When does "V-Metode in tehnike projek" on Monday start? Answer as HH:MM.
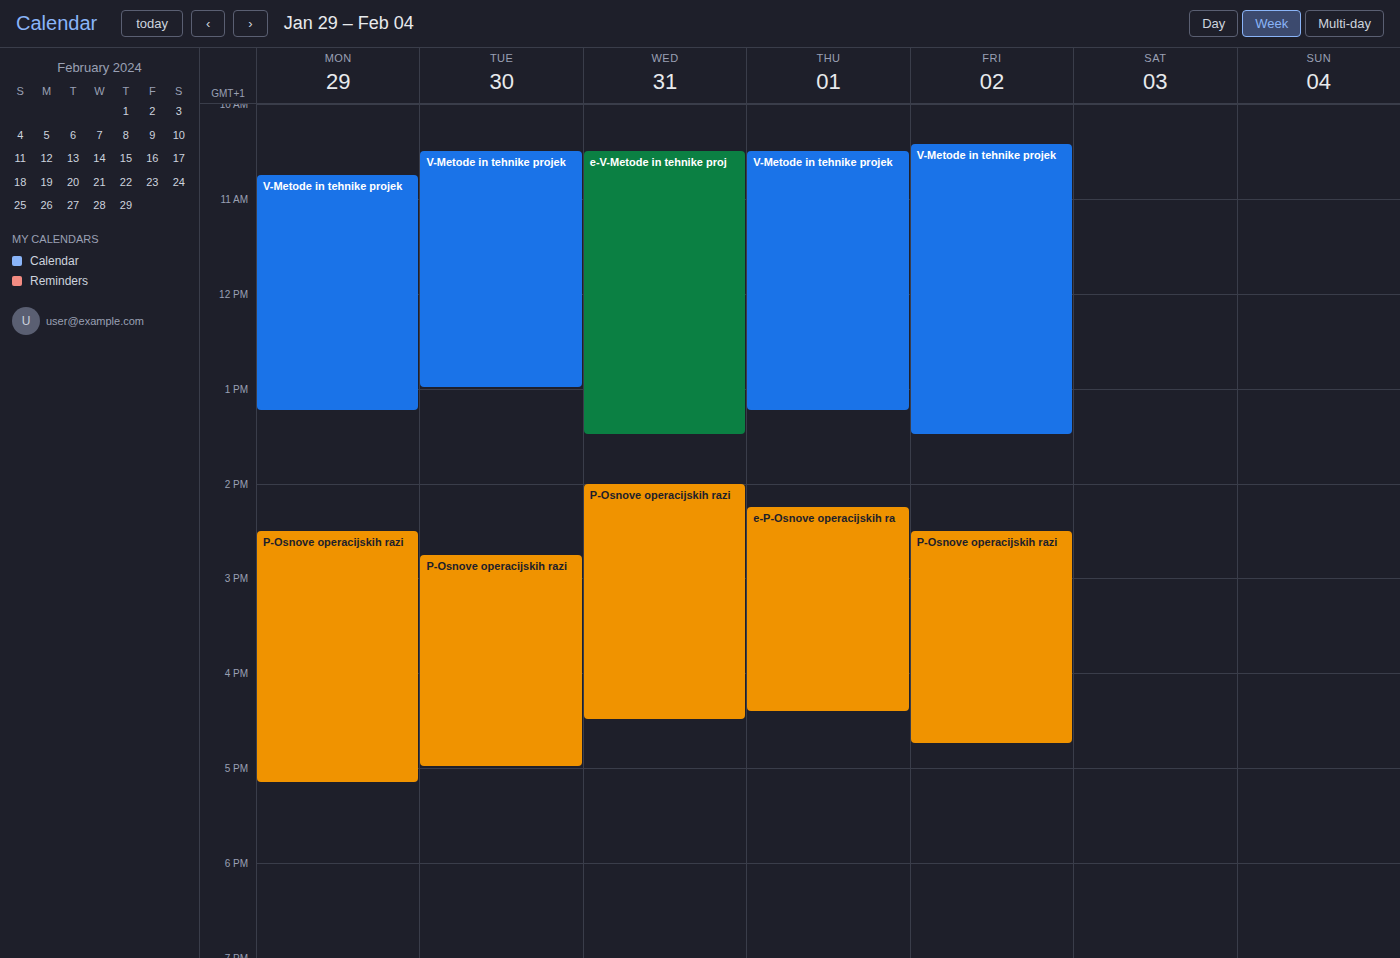
10:45